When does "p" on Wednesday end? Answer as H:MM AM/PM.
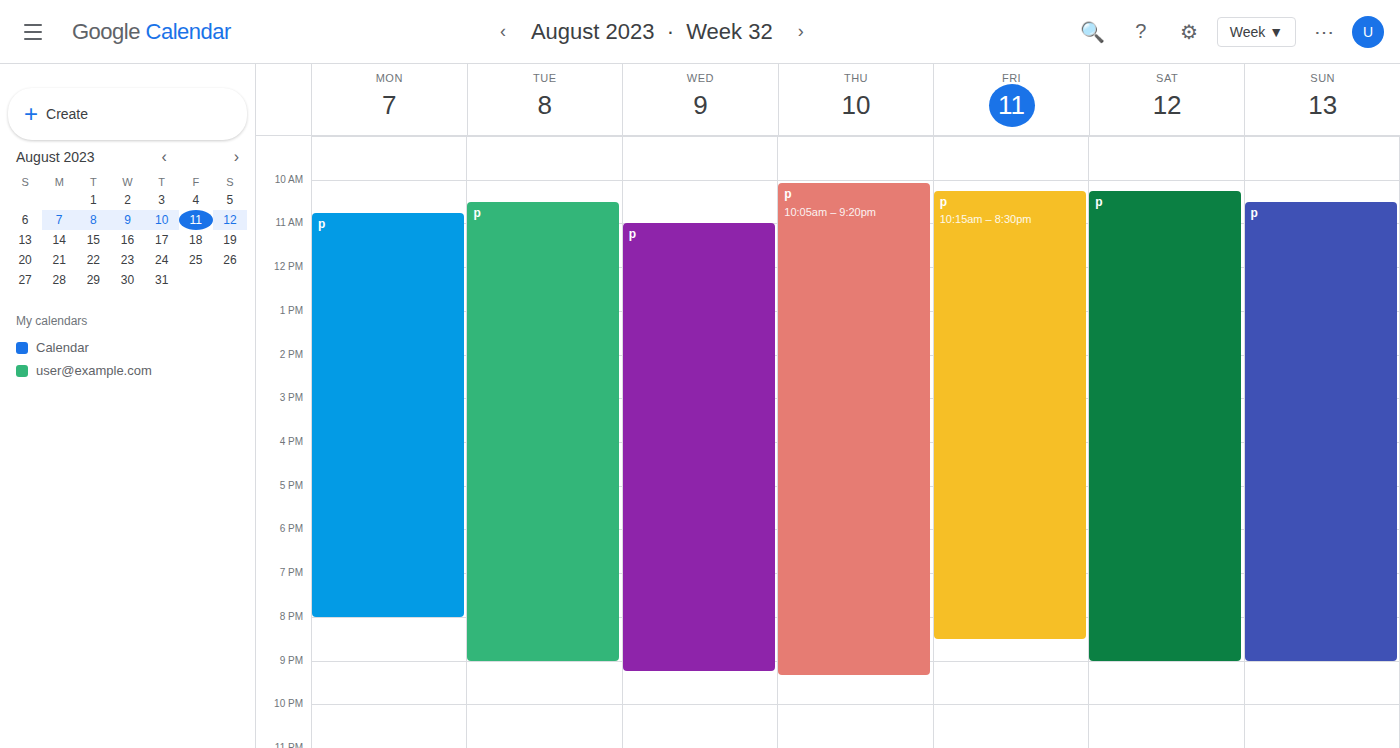
9:15 PM